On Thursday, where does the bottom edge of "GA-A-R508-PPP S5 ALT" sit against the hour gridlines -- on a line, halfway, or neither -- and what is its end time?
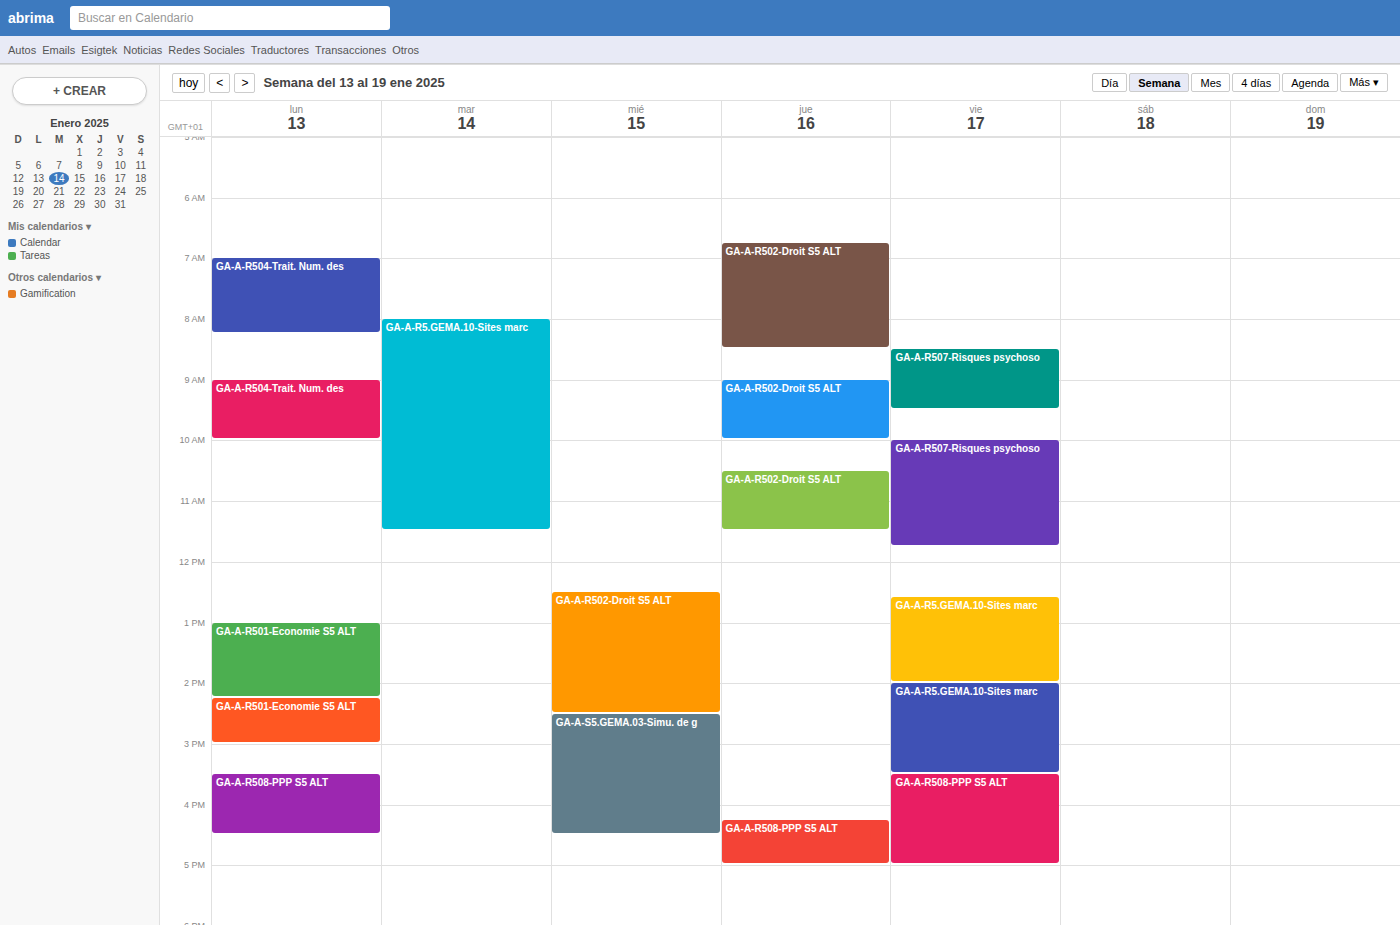
5:00 PM -- exactly on the 5 PM line.